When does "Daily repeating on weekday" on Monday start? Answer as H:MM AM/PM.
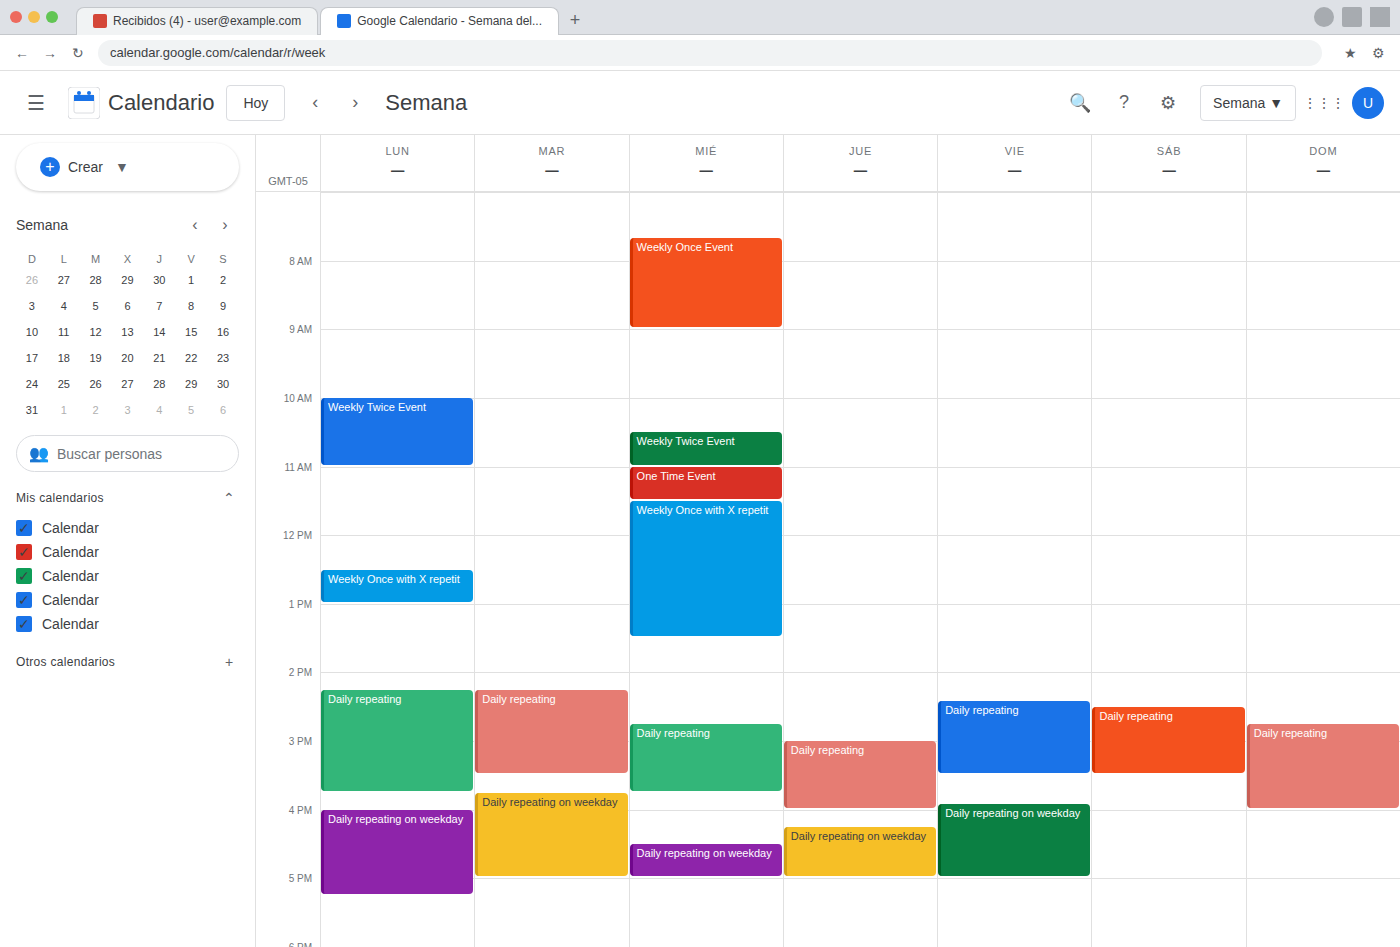
4:00 PM